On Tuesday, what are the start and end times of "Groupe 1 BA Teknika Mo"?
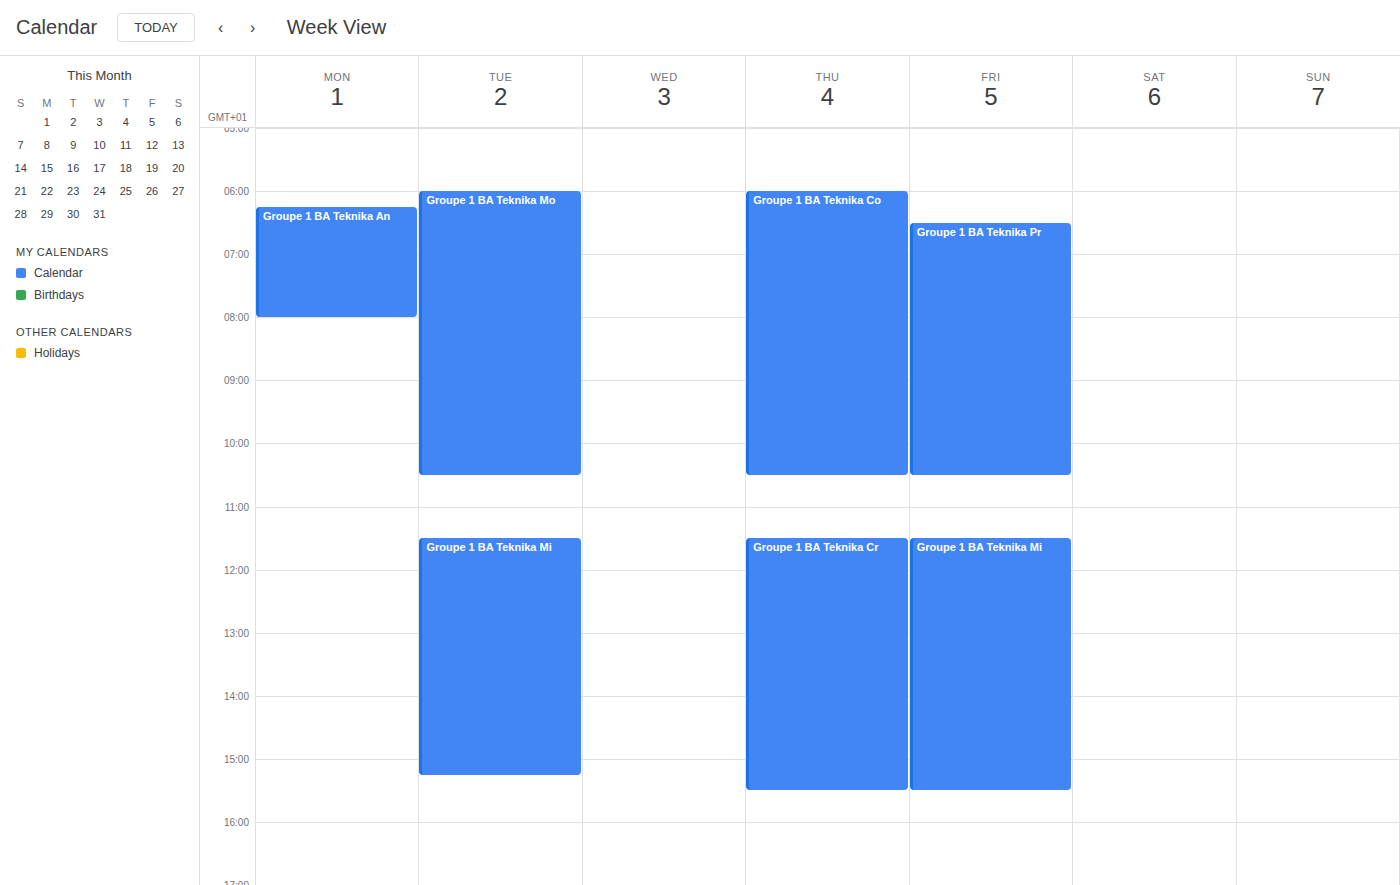
6:00 AM to 10:30 AM